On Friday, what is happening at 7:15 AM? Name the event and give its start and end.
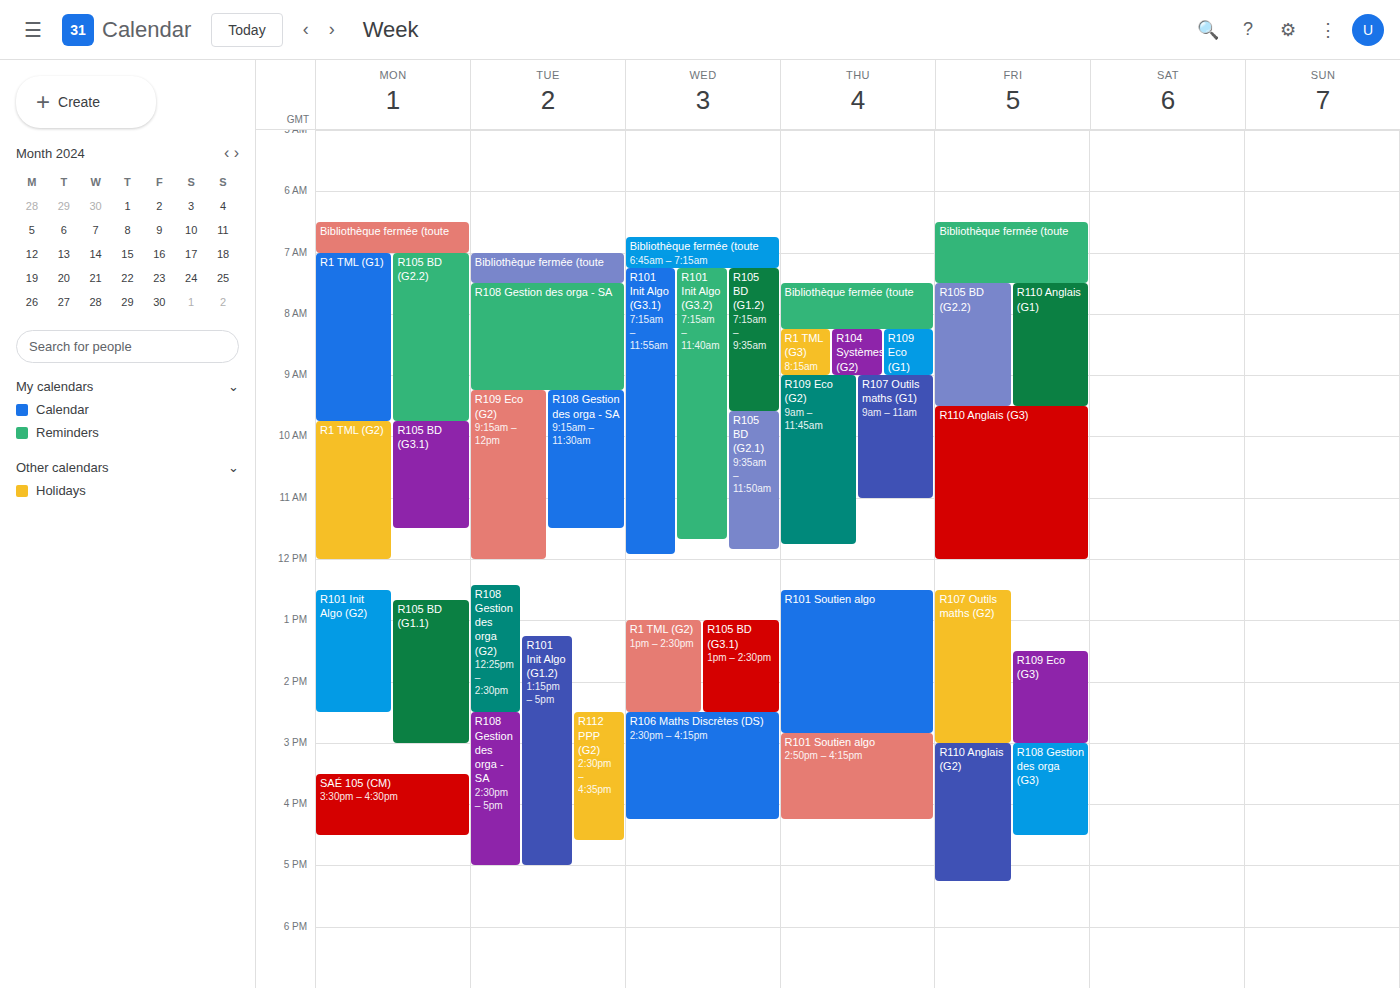
"Bibliothèque fermée (toute", 6:30 AM to 7:30 AM